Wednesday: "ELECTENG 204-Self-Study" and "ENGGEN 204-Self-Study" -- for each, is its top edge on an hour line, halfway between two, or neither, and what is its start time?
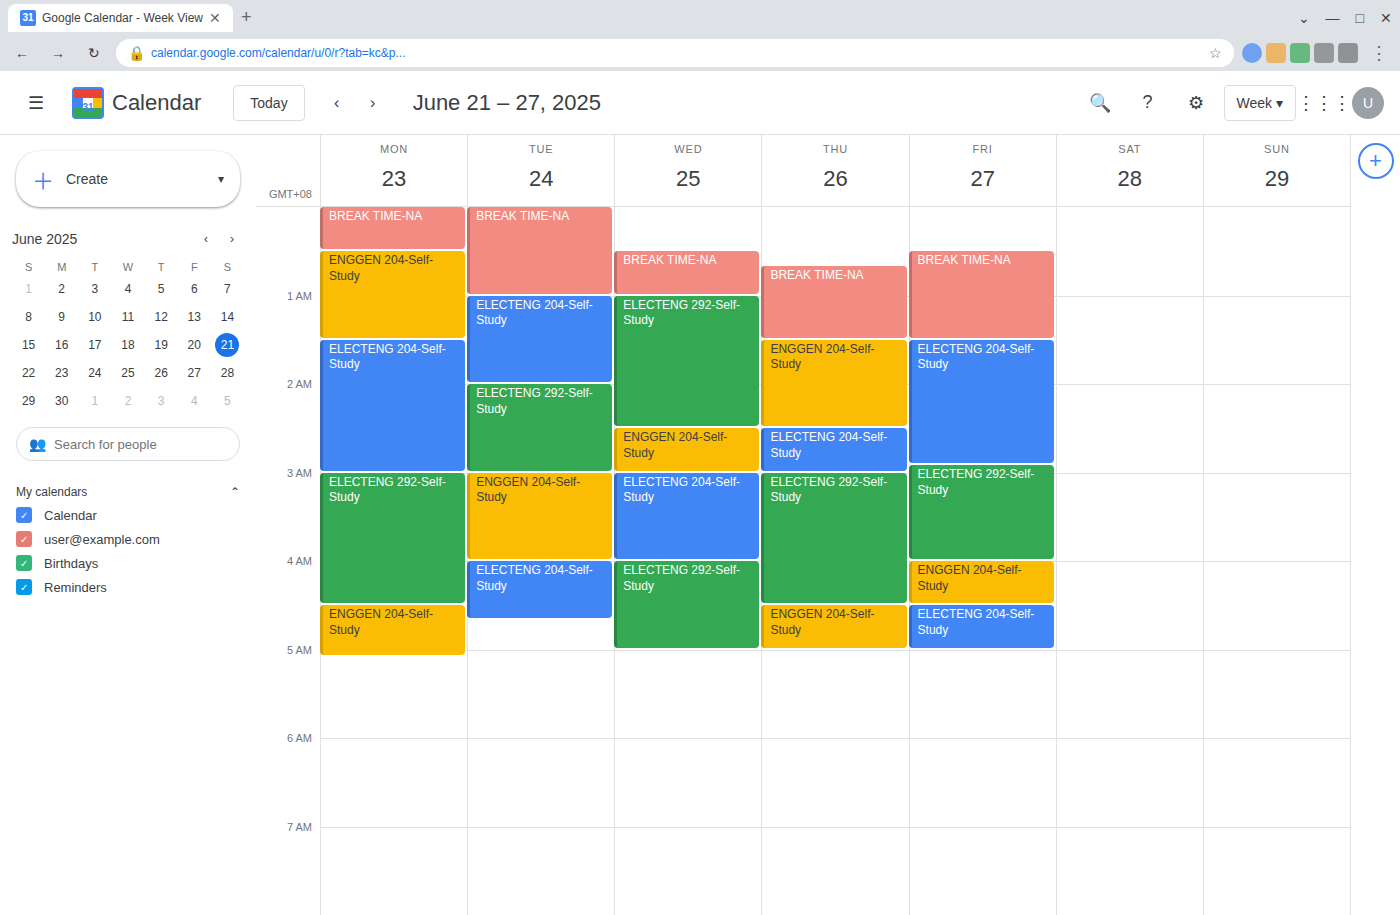
"ELECTENG 204-Self-Study": 3:00 AM, exactly on the 3 AM line. "ENGGEN 204-Self-Study": 2:30 AM, halfway between the 2 AM and 3 AM lines.